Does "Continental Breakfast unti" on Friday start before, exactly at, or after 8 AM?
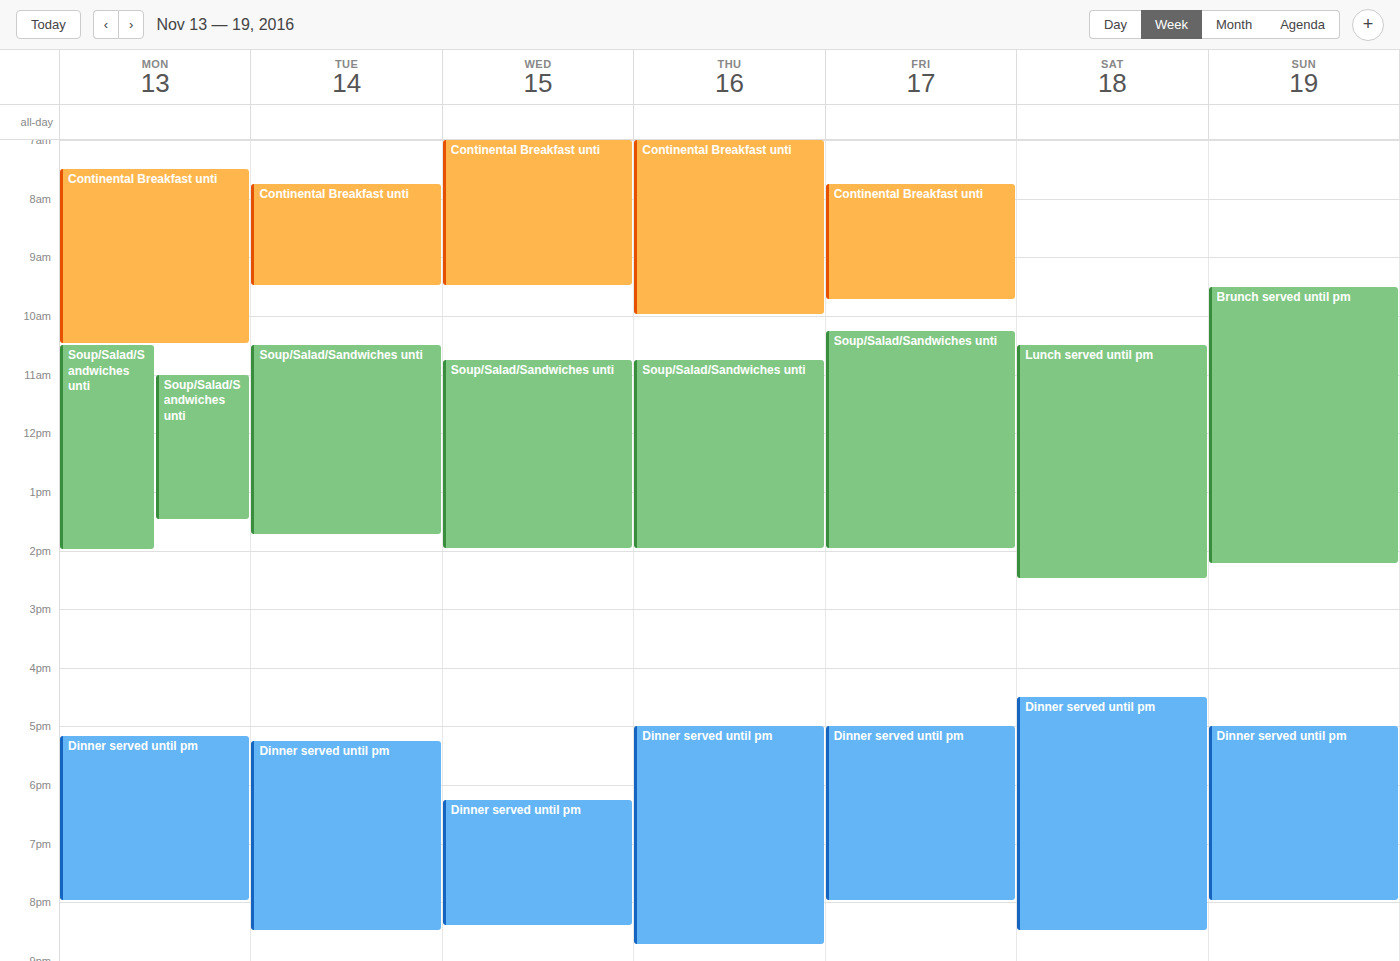
7:45 AM -- before 8 AM, 15 minutes above the 8 AM line.